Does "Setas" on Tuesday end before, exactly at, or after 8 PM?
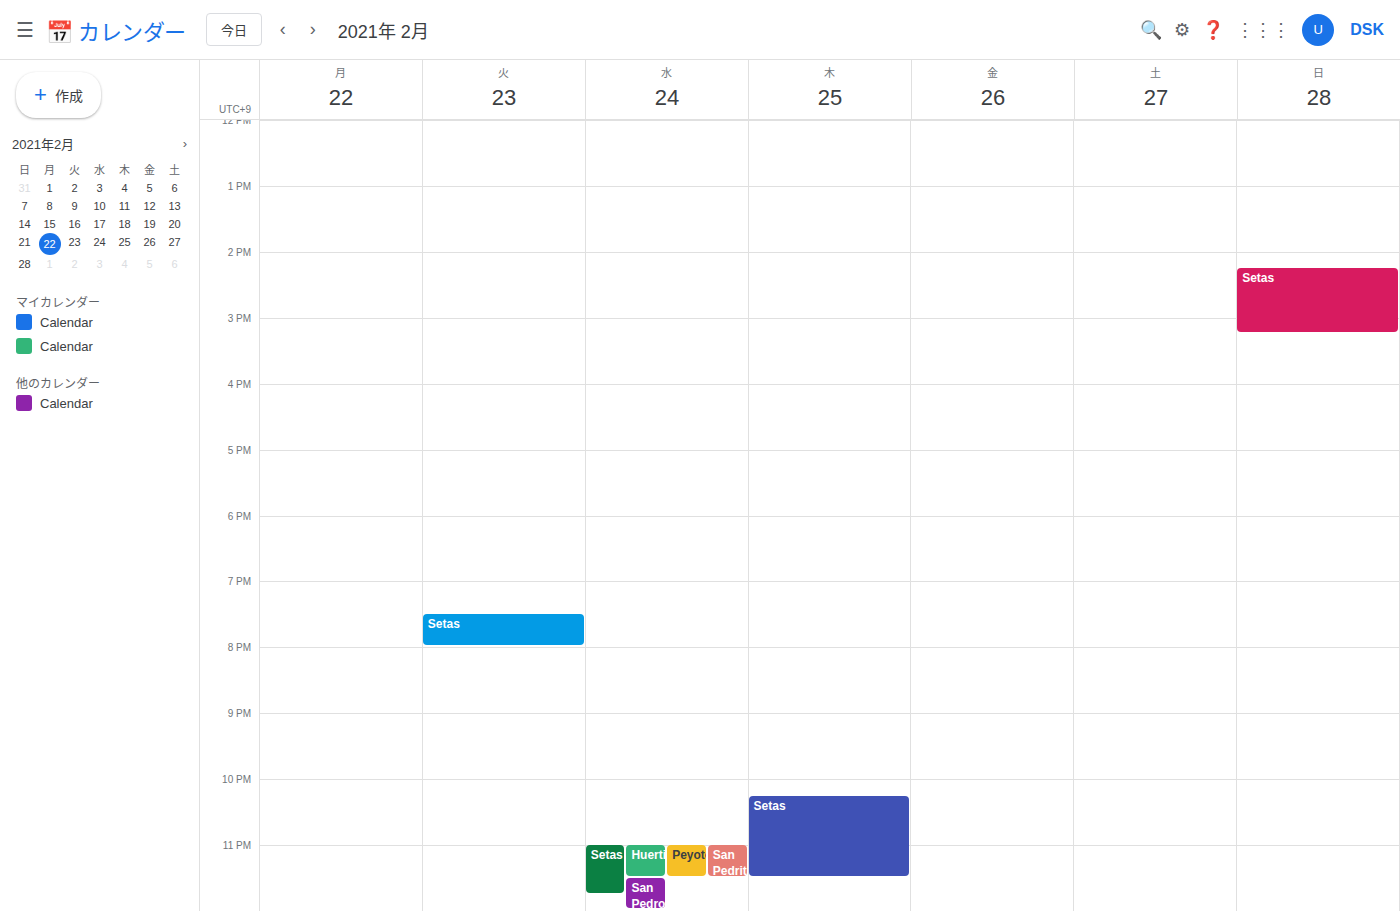
8:00 PM -- exactly at 8 PM, on the 8 PM line.